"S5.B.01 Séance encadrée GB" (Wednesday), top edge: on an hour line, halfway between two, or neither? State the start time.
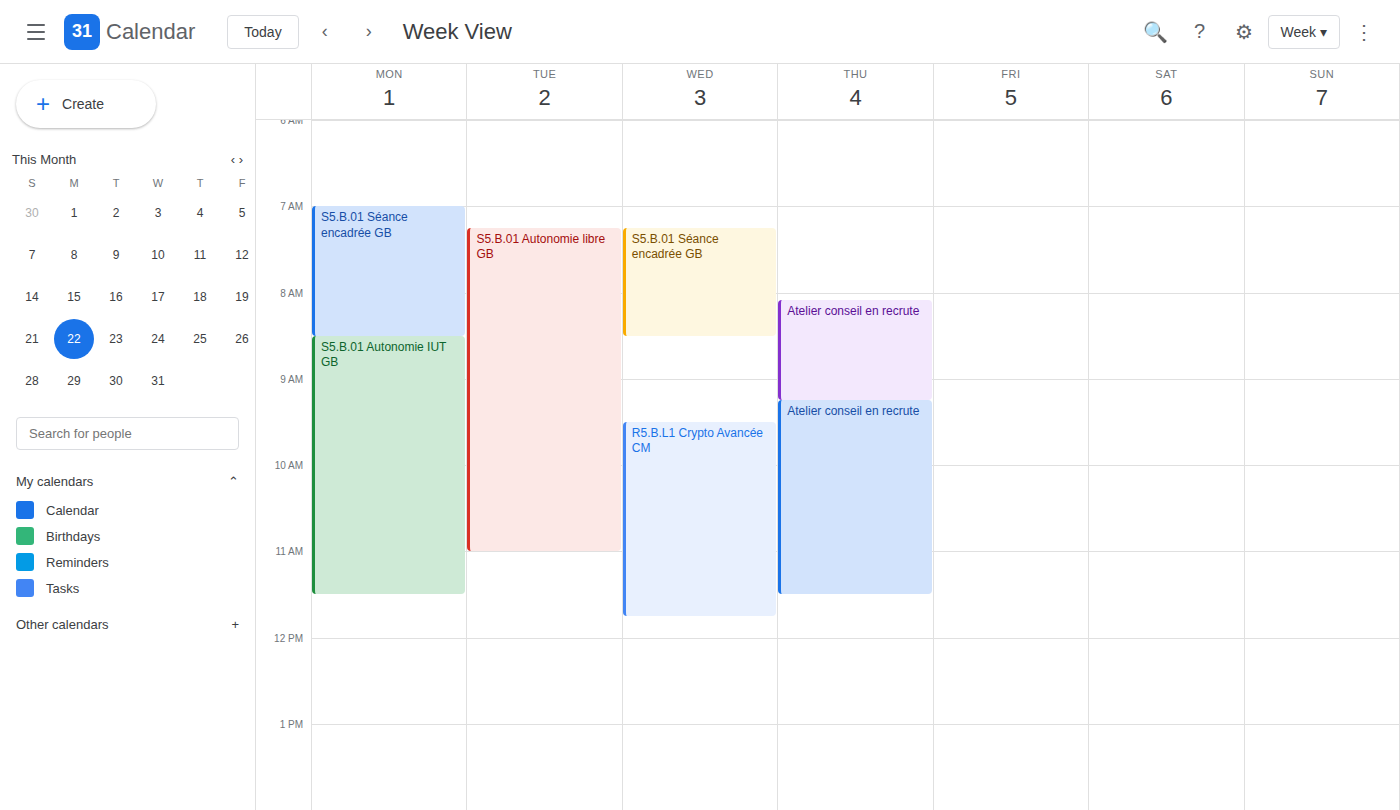
07:15 -- neither: a quarter of the way from the 07:00 line to the 08:00 line.